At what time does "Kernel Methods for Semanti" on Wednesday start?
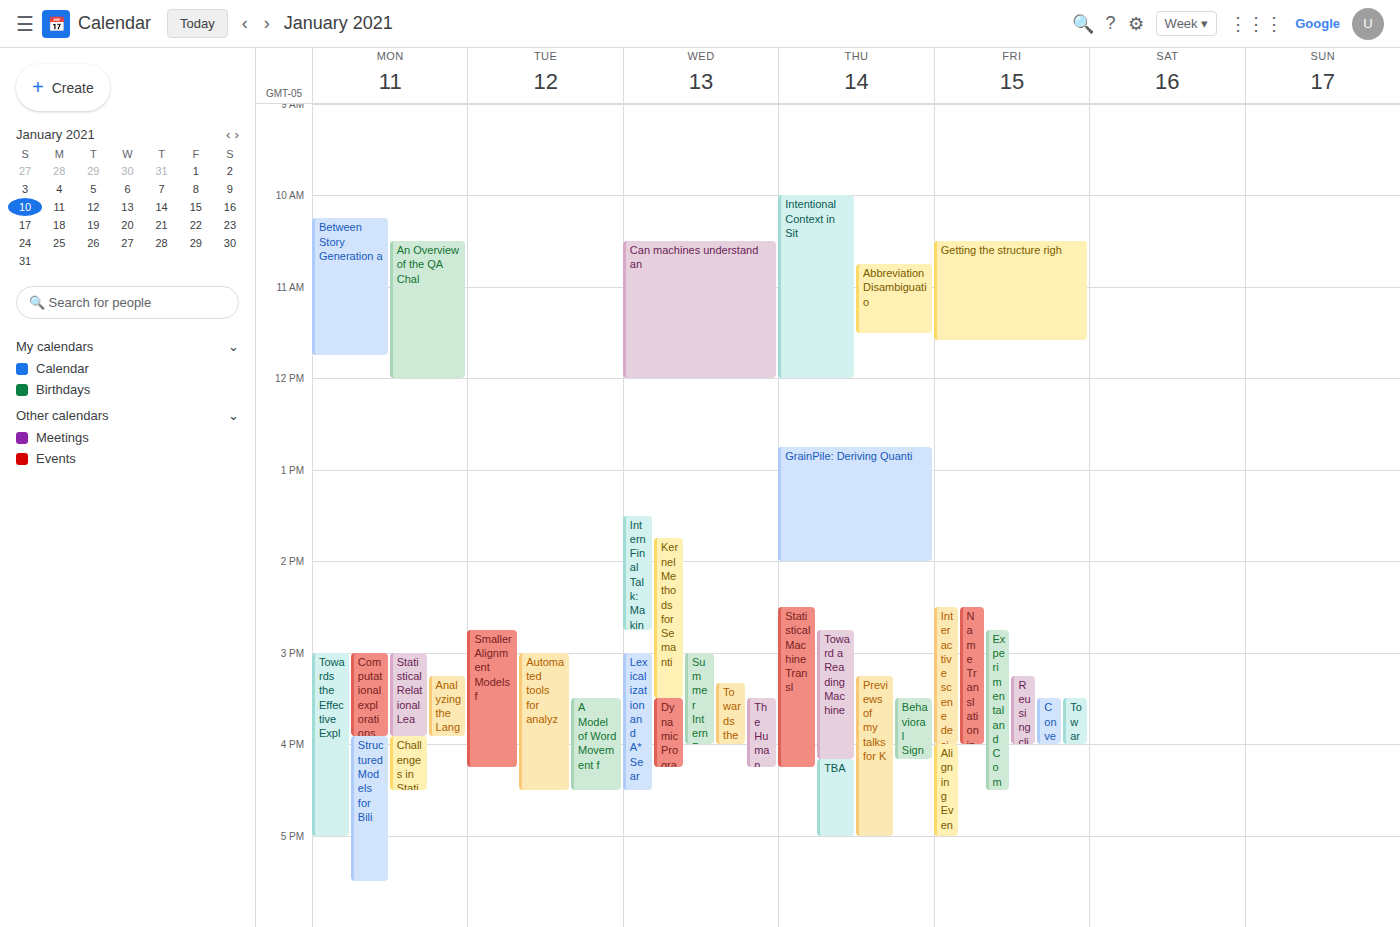
13:45